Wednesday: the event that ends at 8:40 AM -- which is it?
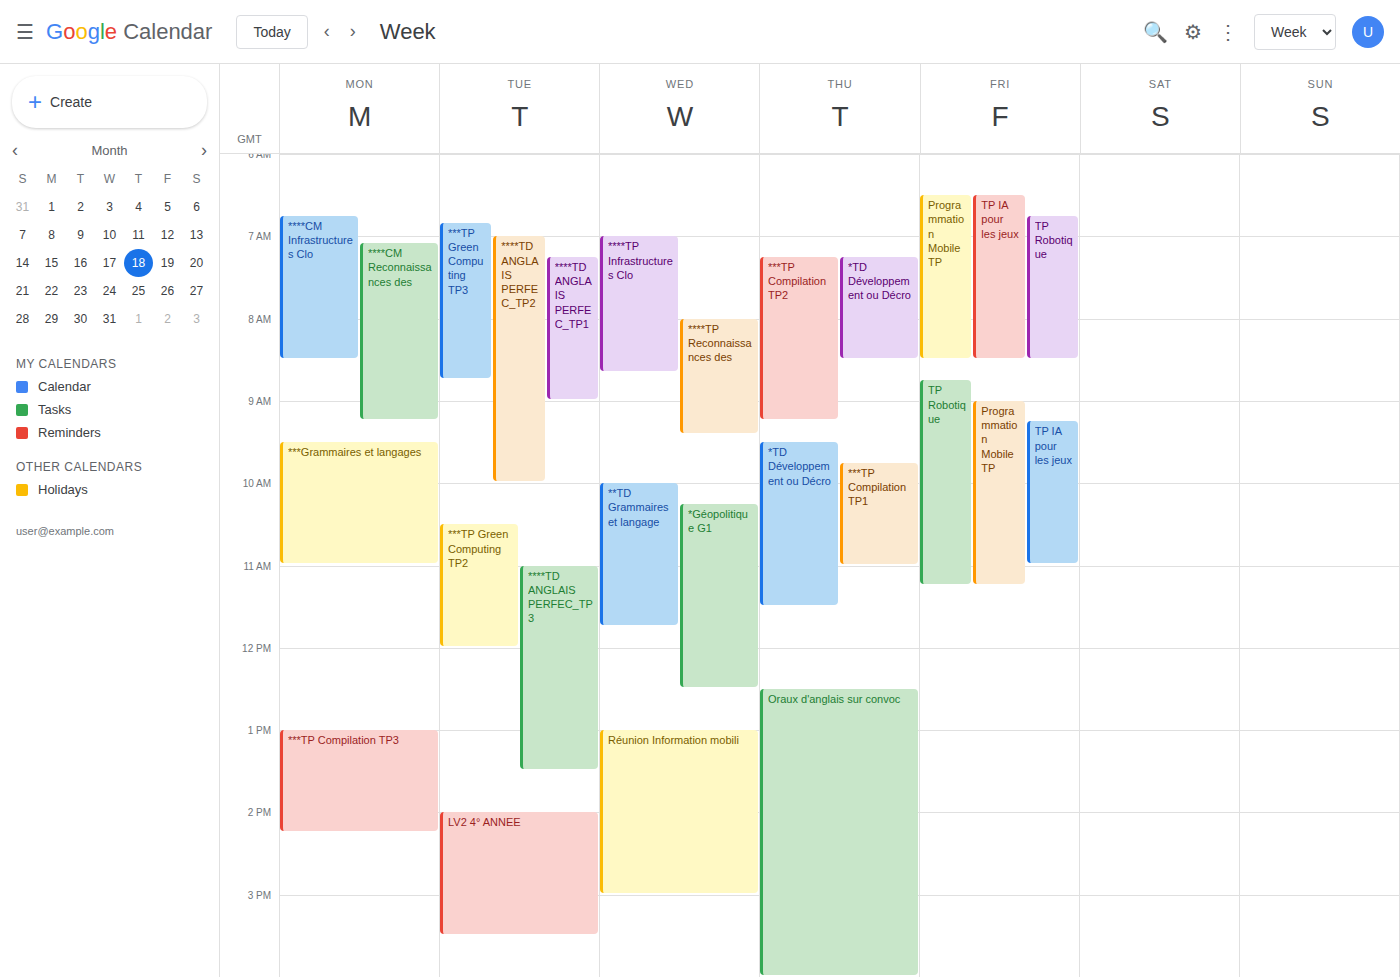
"****TP Infrastructures Clo"